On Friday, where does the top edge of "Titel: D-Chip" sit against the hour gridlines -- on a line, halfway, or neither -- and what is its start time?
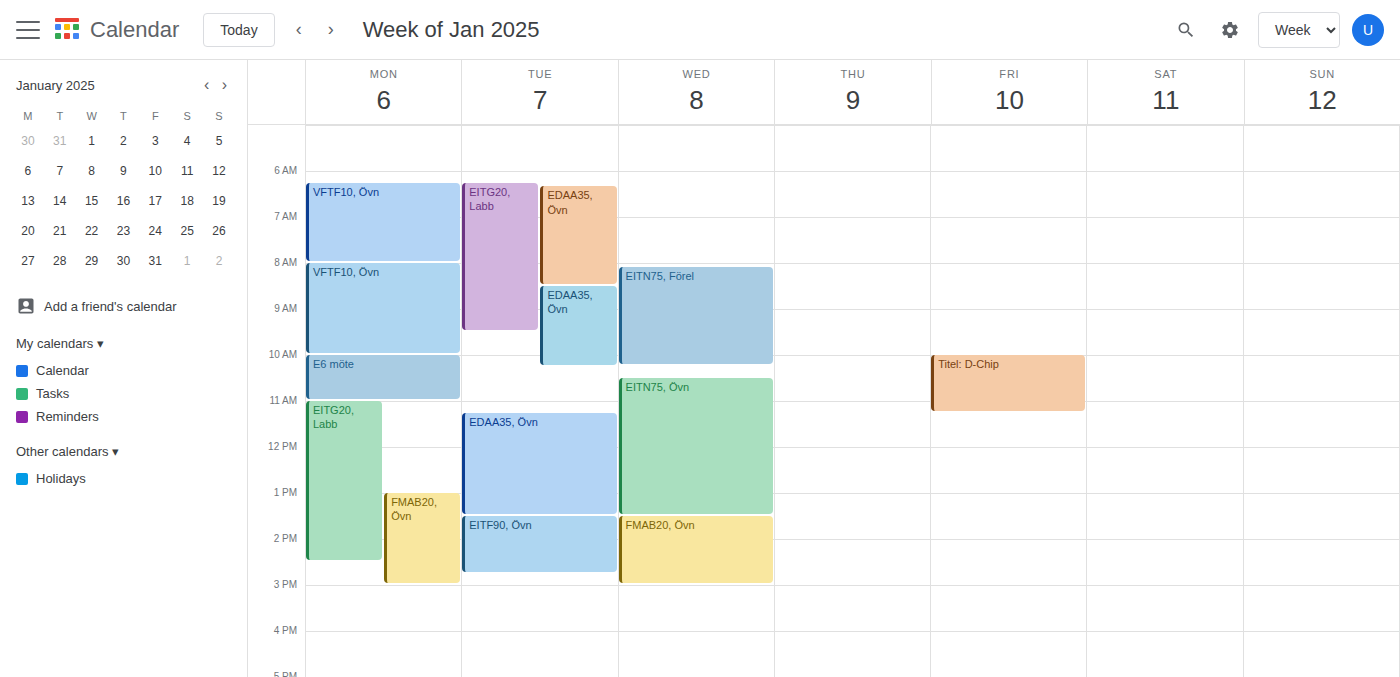
10:00 AM -- exactly on the 10 AM line.